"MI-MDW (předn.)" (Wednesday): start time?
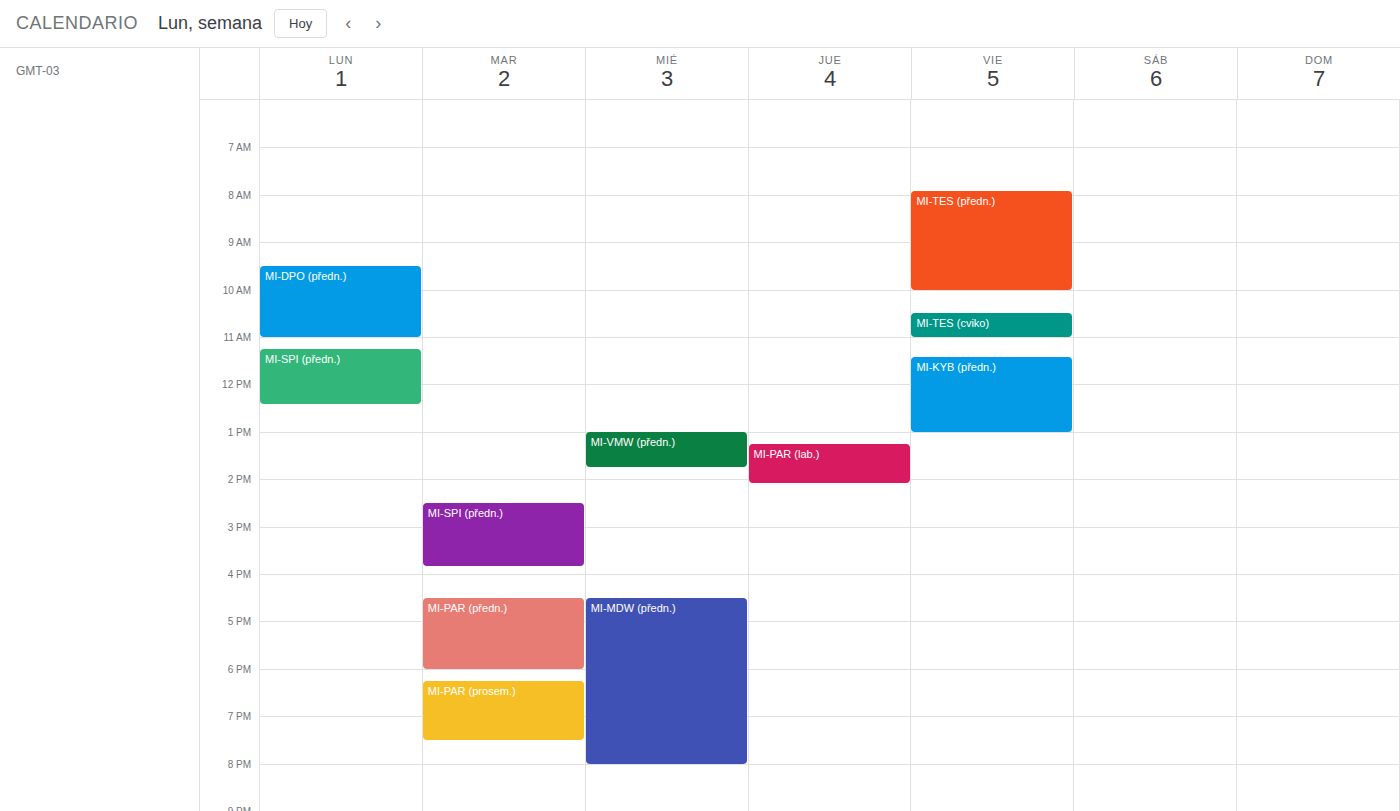
4:30 PM